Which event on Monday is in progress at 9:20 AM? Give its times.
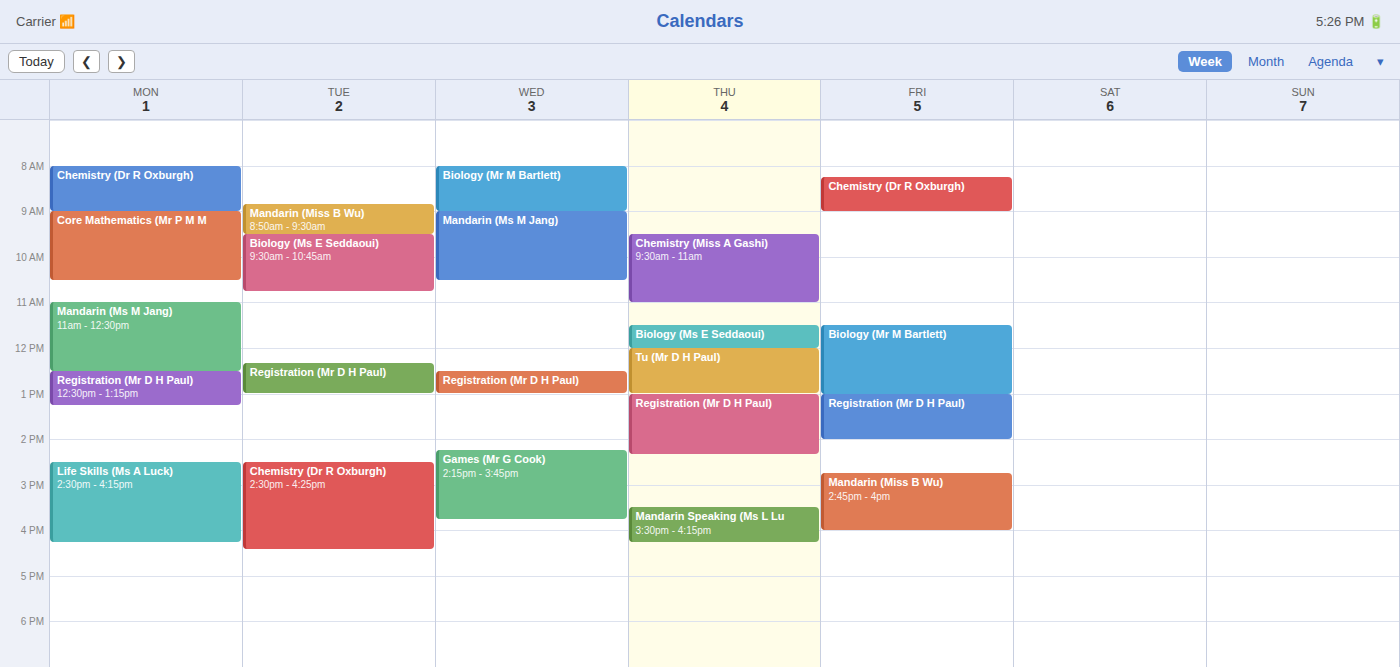
"Core Mathematics (Mr P M M", 9:00 AM to 10:30 AM